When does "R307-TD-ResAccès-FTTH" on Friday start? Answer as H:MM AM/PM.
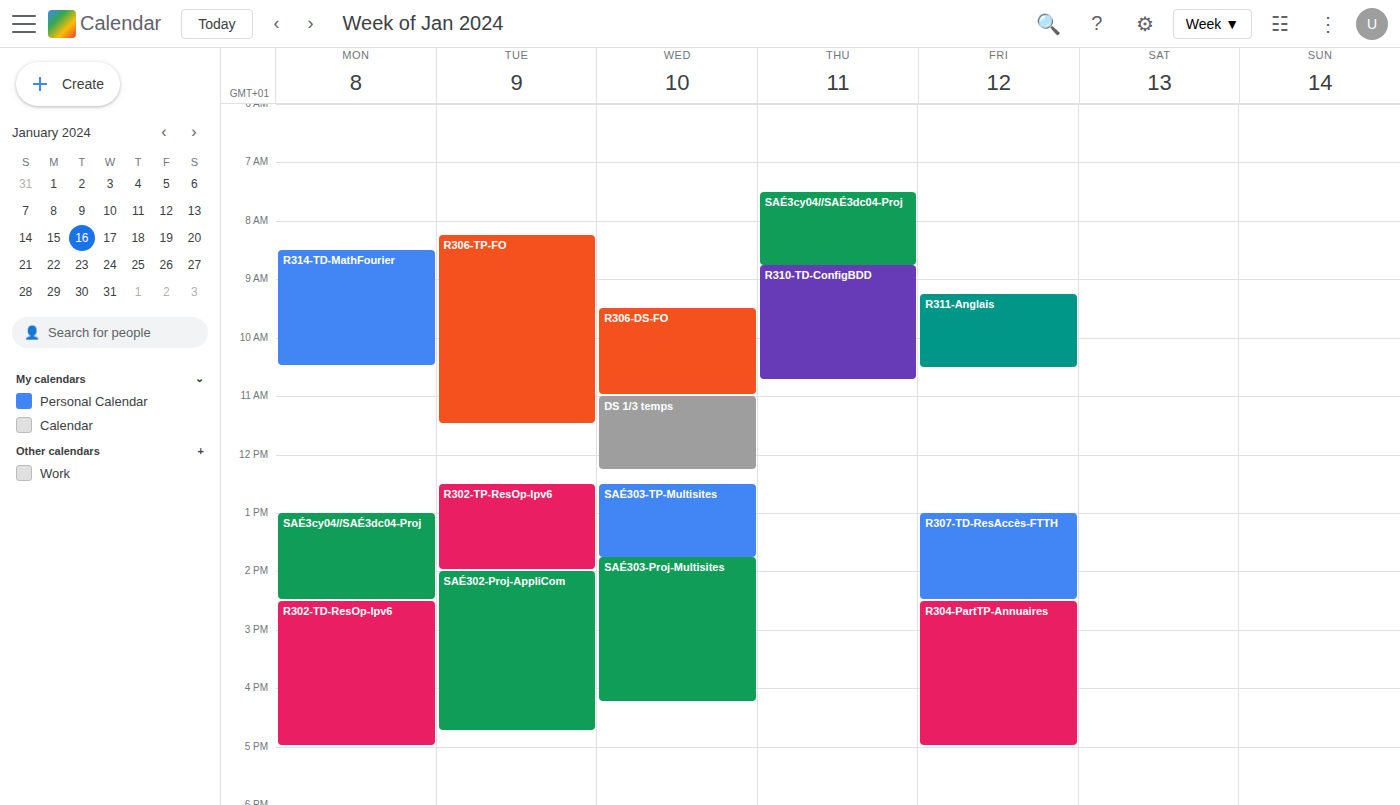
1:00 PM